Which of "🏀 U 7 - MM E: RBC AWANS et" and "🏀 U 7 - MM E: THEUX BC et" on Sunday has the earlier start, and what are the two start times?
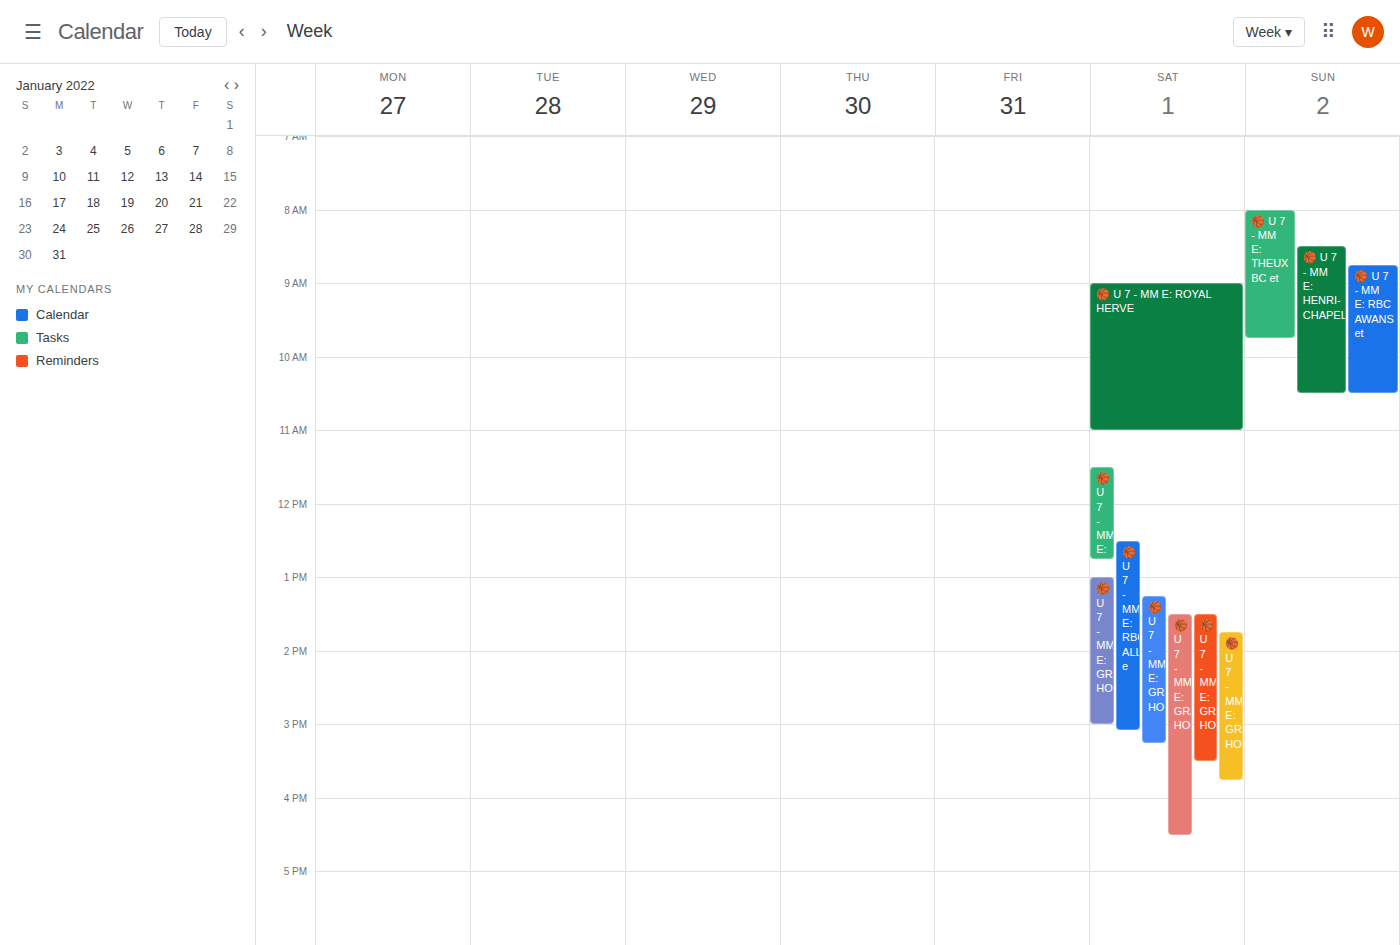
"🏀 U 7 - MM E: THEUX BC et" 08:00; "🏀 U 7 - MM E: RBC AWANS et" 08:45.